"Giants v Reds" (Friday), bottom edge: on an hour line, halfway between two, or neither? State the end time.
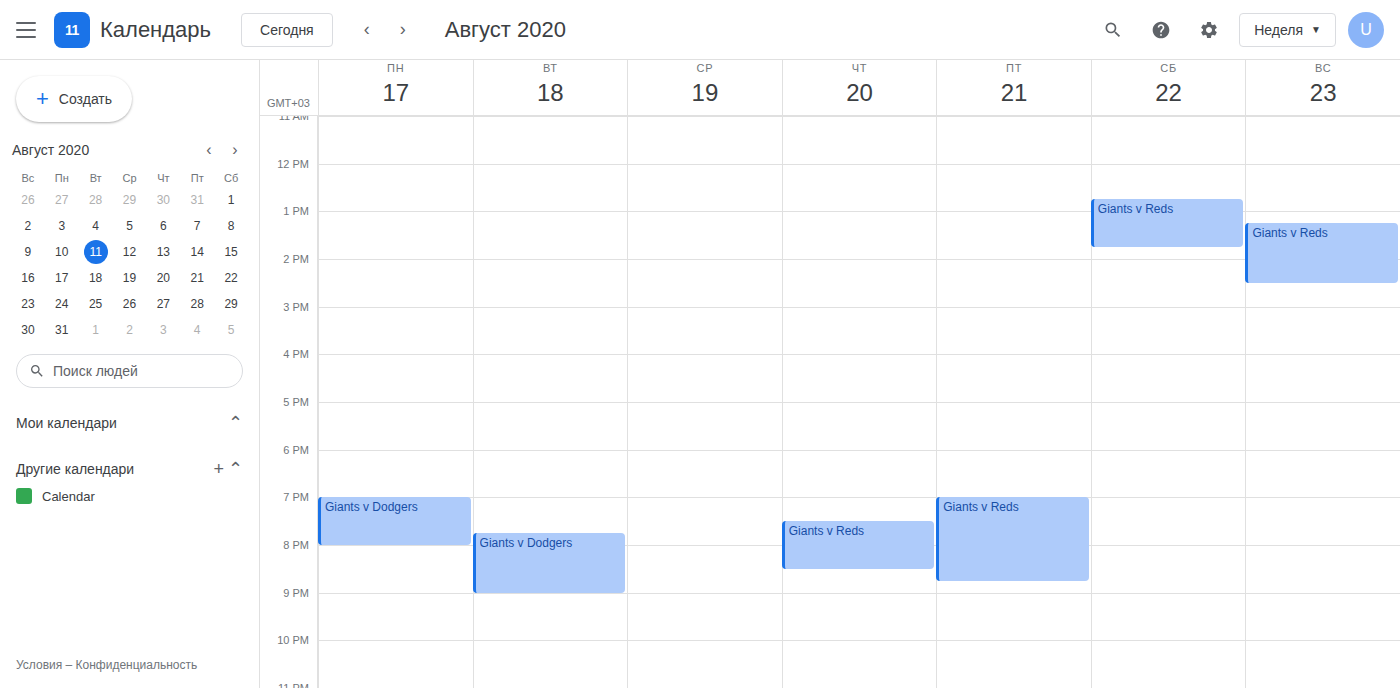
8:45 PM -- neither: three quarters of the way from the 8 PM line to the 9 PM line.